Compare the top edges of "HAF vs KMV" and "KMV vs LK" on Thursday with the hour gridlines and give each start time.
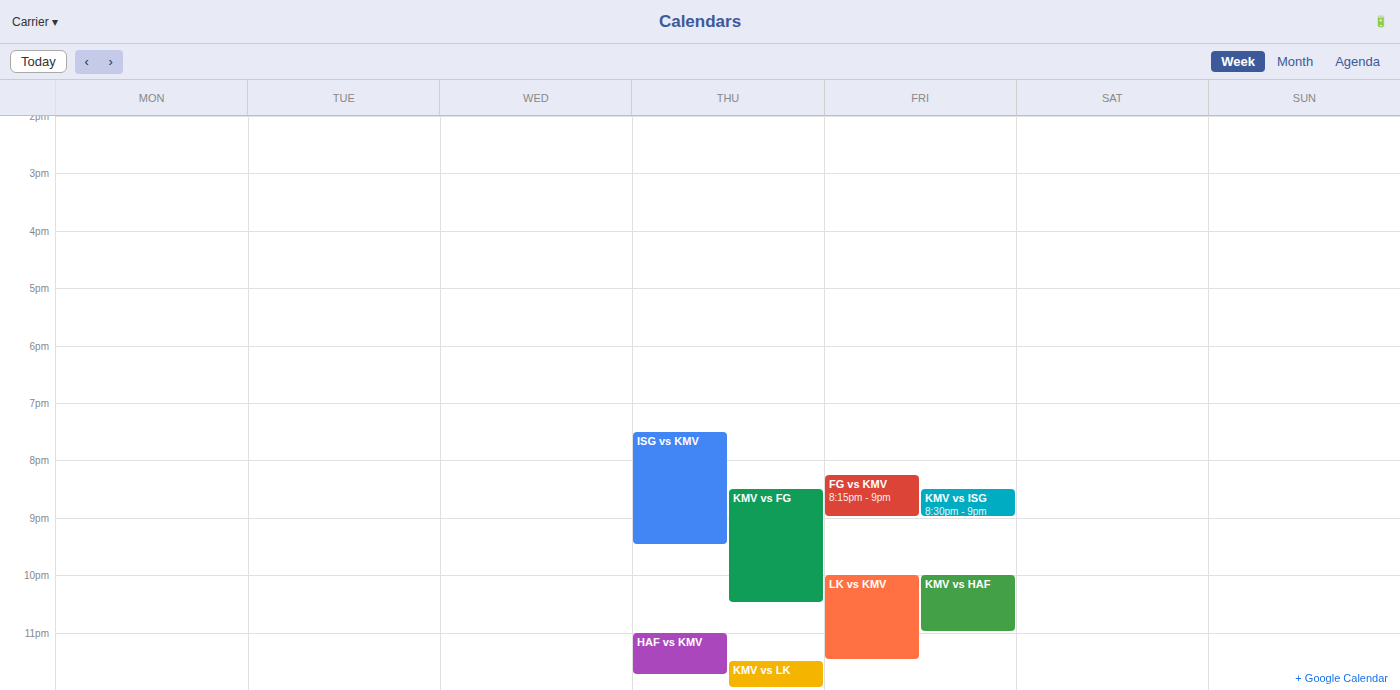
"HAF vs KMV": 11:00 PM, exactly on the 11 PM line. "KMV vs LK": 11:30 PM, halfway between the 11 PM and 12 AM lines.